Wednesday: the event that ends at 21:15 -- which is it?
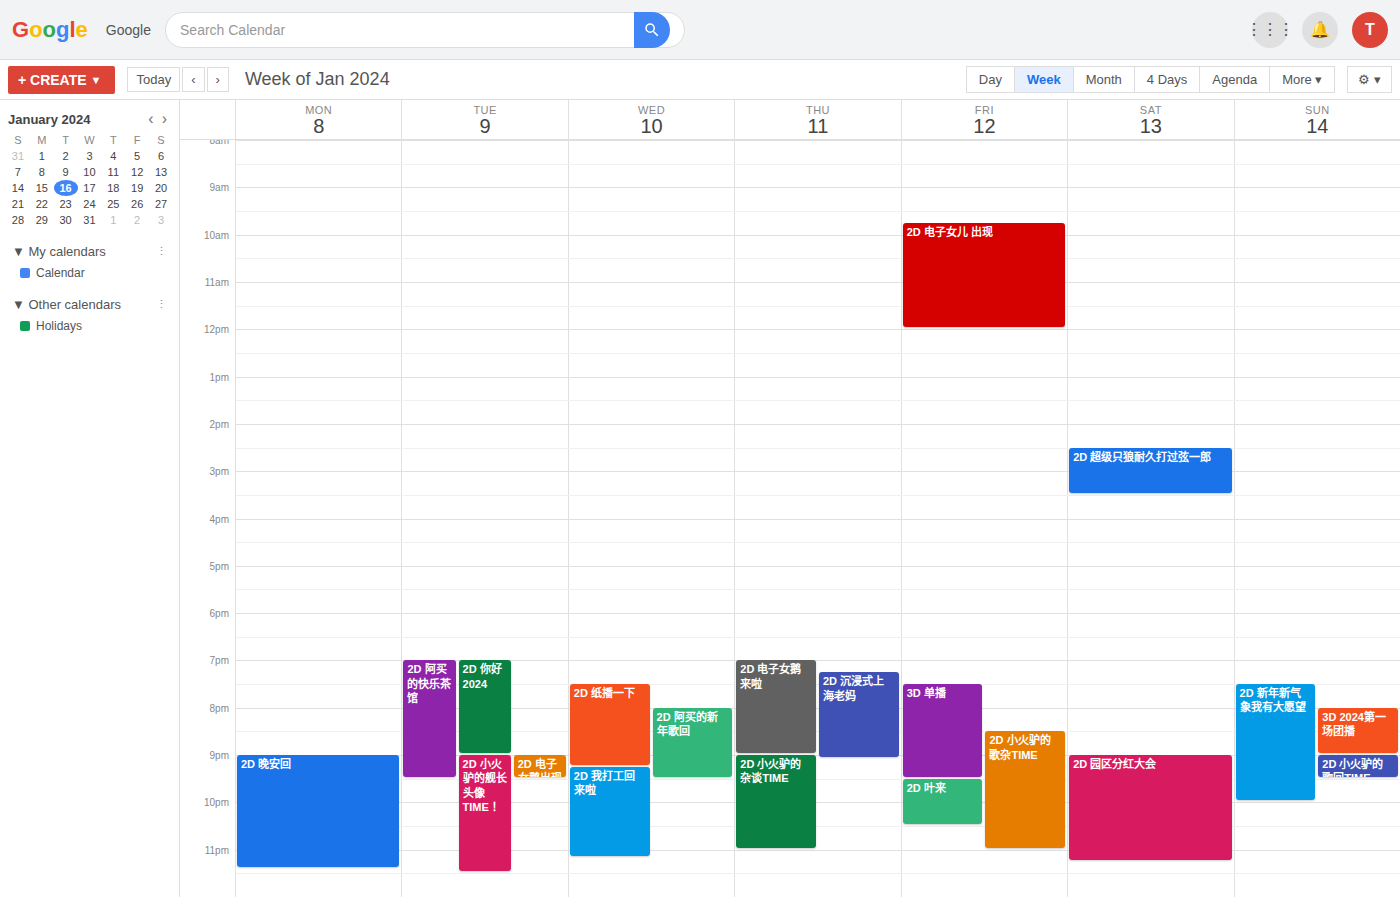
"2D 纸播一下"